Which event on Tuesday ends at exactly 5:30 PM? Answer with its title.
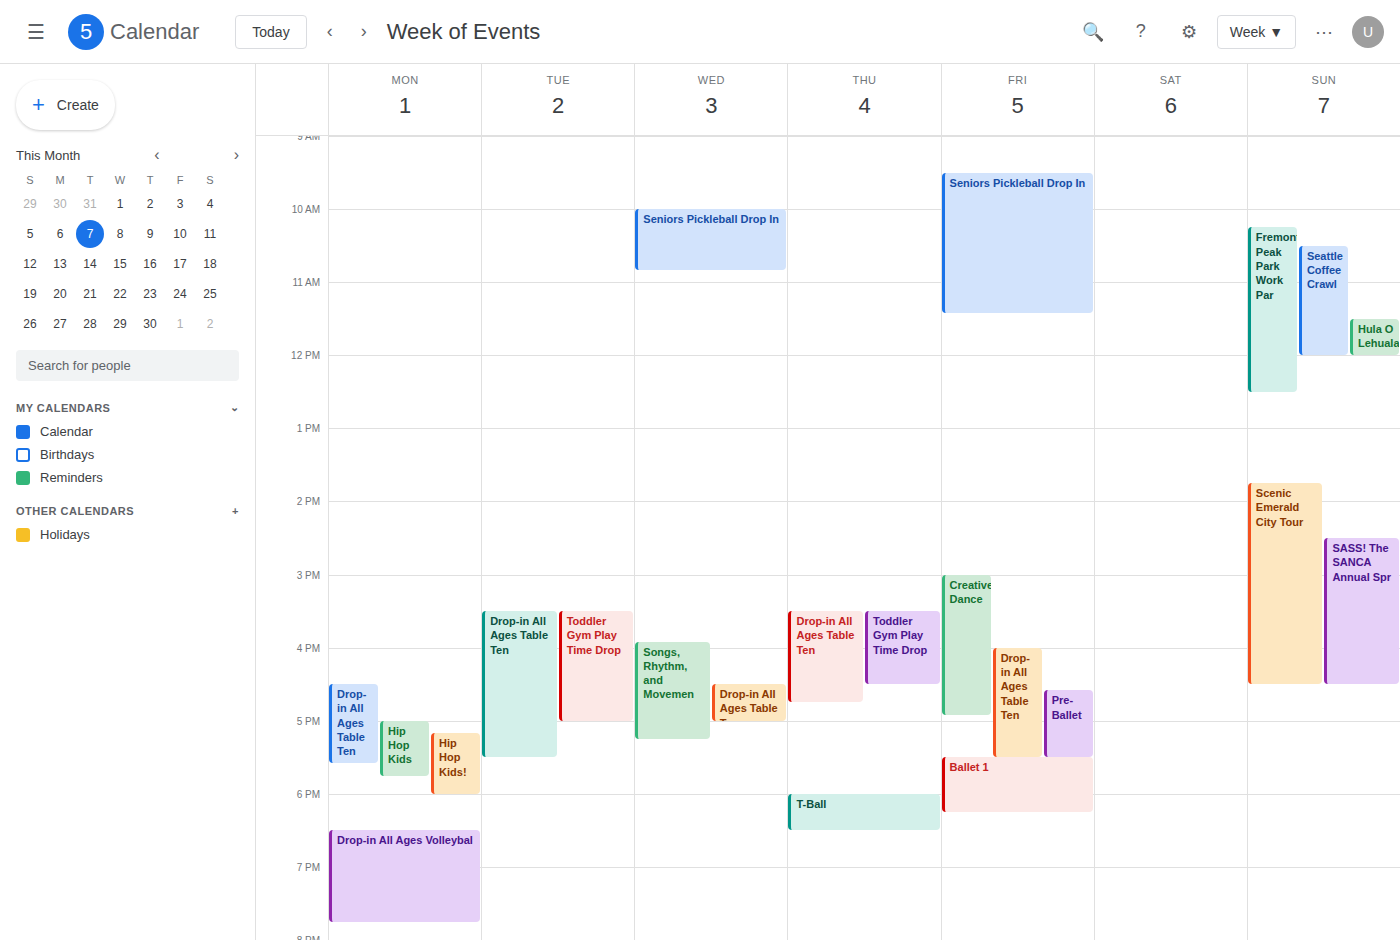
"Drop-in All Ages Table Ten"